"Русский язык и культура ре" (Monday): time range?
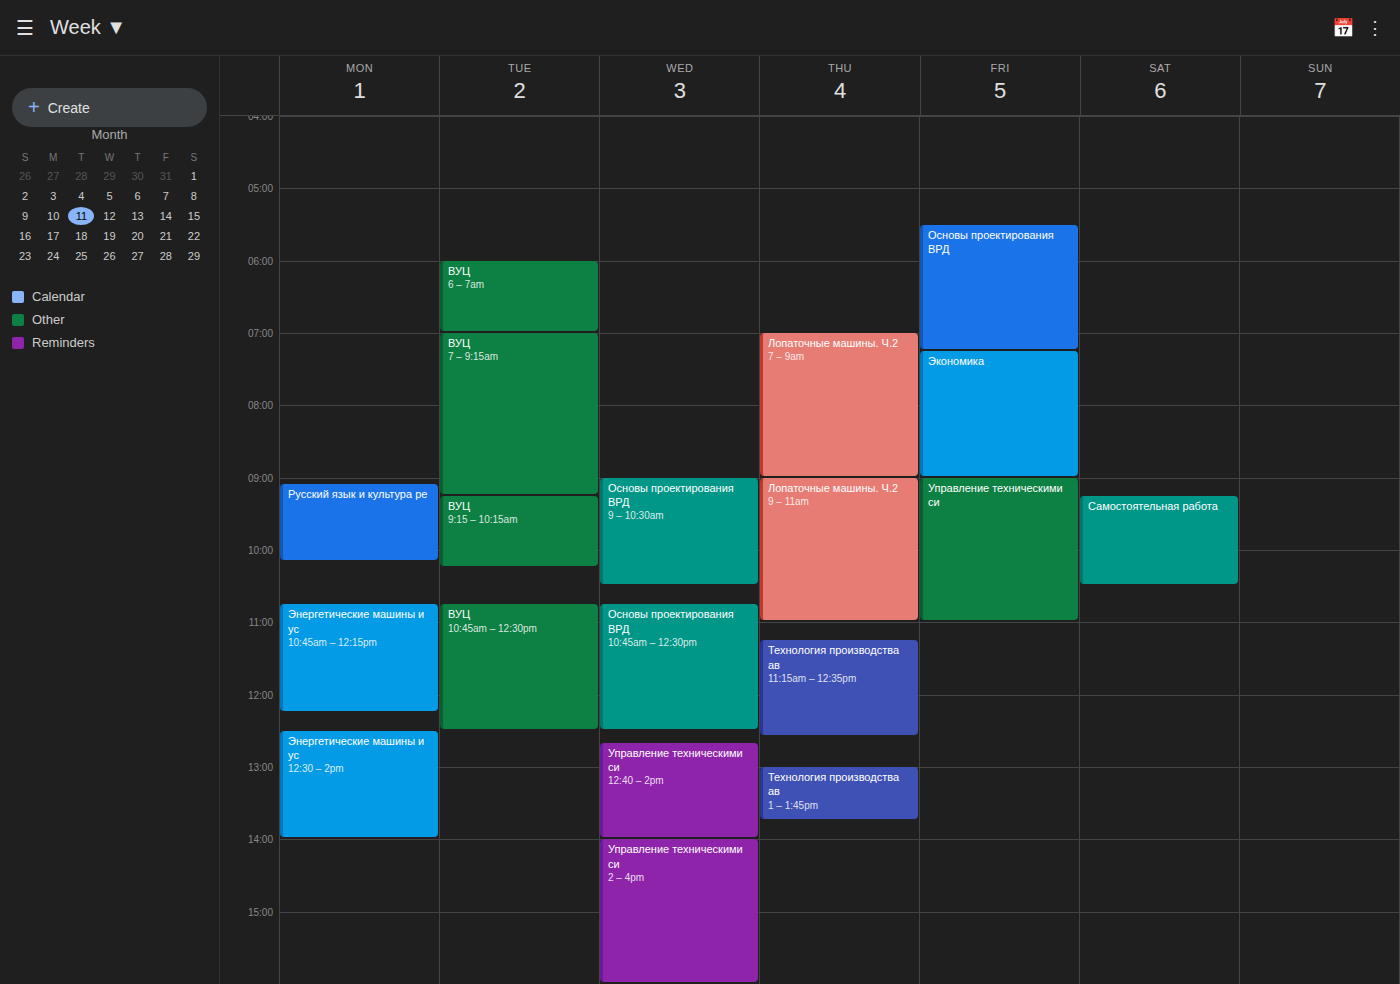
9:05 AM to 10:10 AM